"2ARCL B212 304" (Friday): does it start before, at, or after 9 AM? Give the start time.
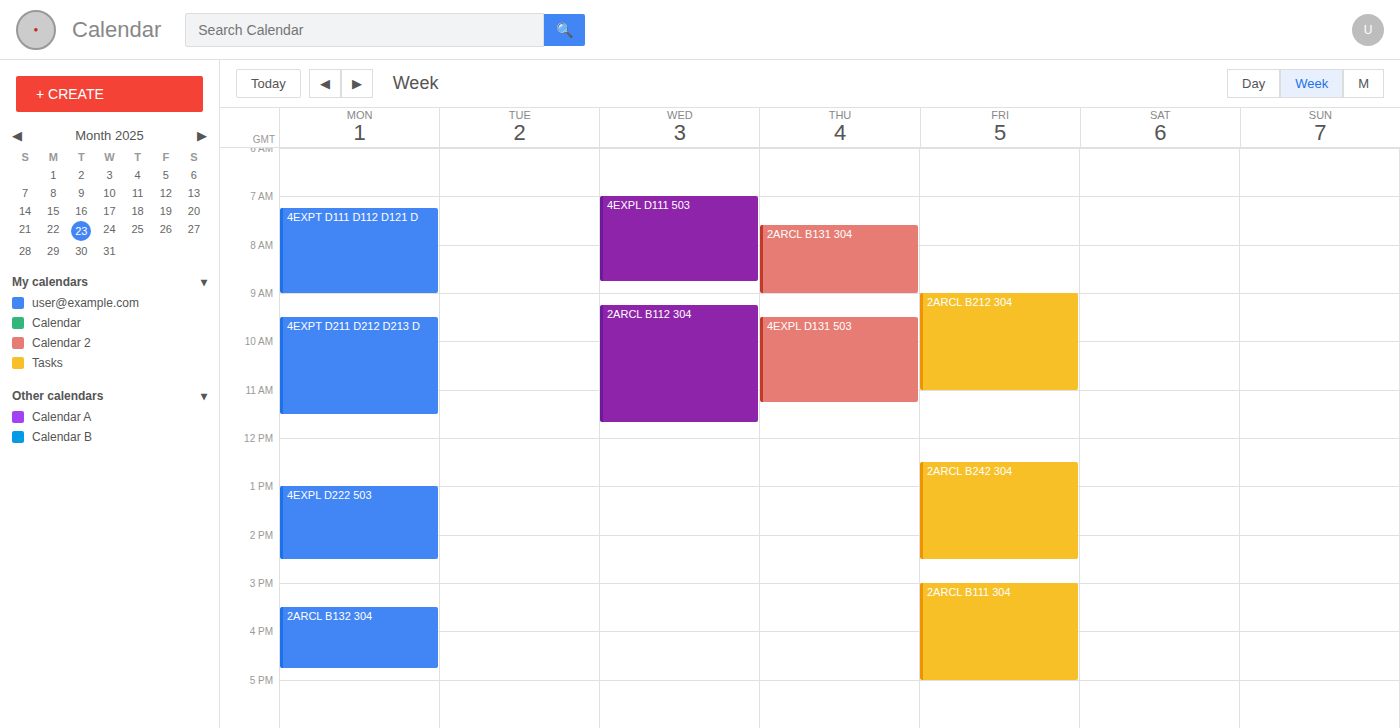
9:00 AM -- exactly at 9 AM, on the 9 AM line.